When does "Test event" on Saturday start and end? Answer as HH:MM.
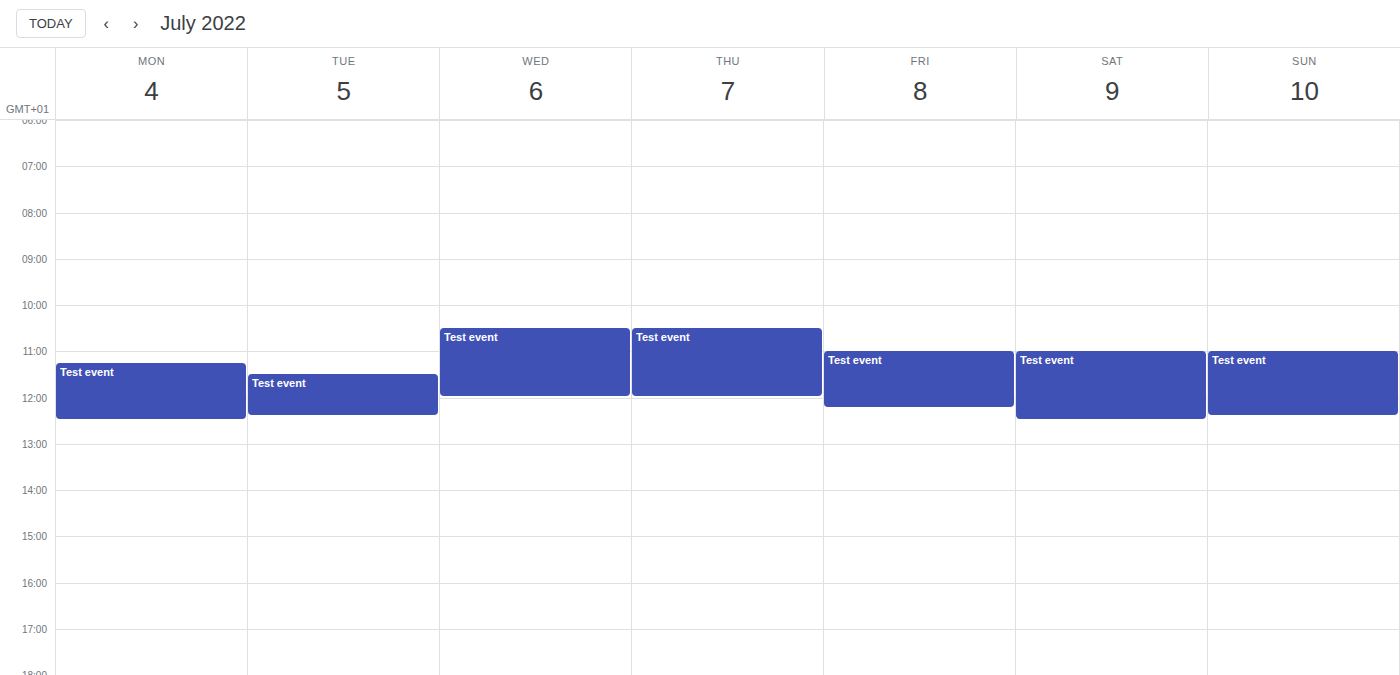
11:00 to 12:30